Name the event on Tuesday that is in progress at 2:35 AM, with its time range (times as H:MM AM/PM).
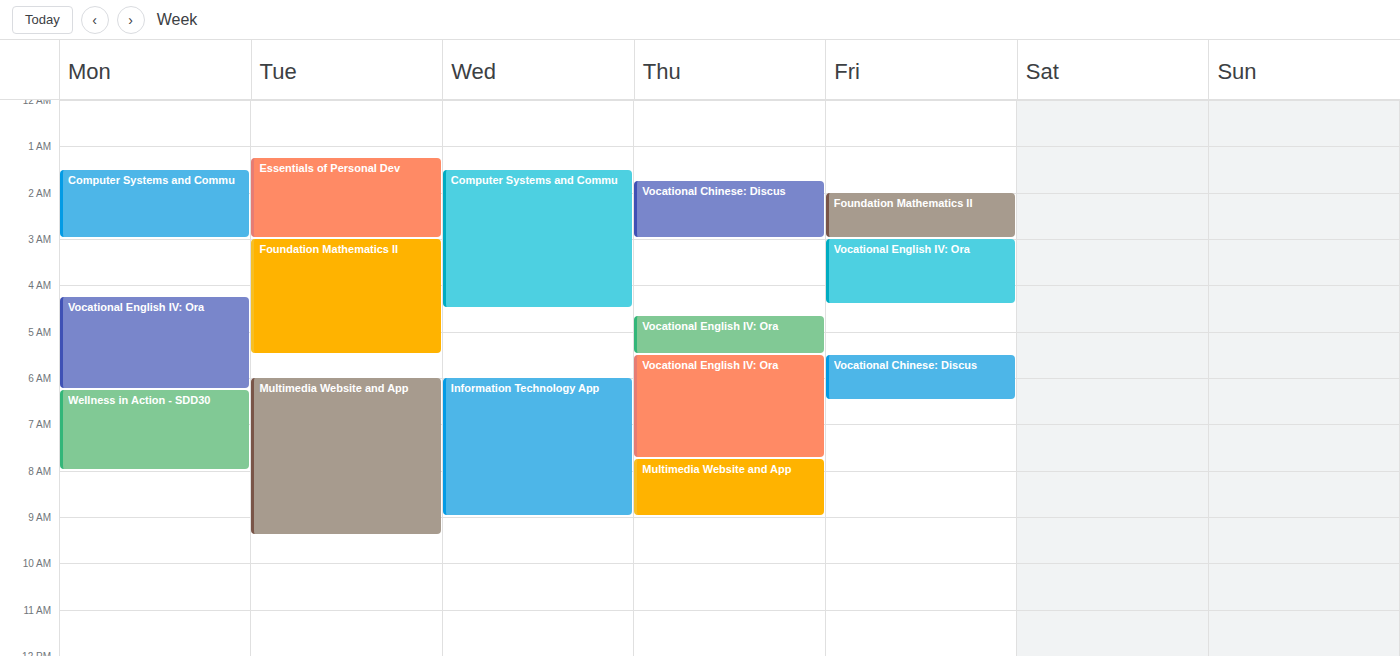
"Essentials of Personal Dev", 1:15 AM to 3:00 AM